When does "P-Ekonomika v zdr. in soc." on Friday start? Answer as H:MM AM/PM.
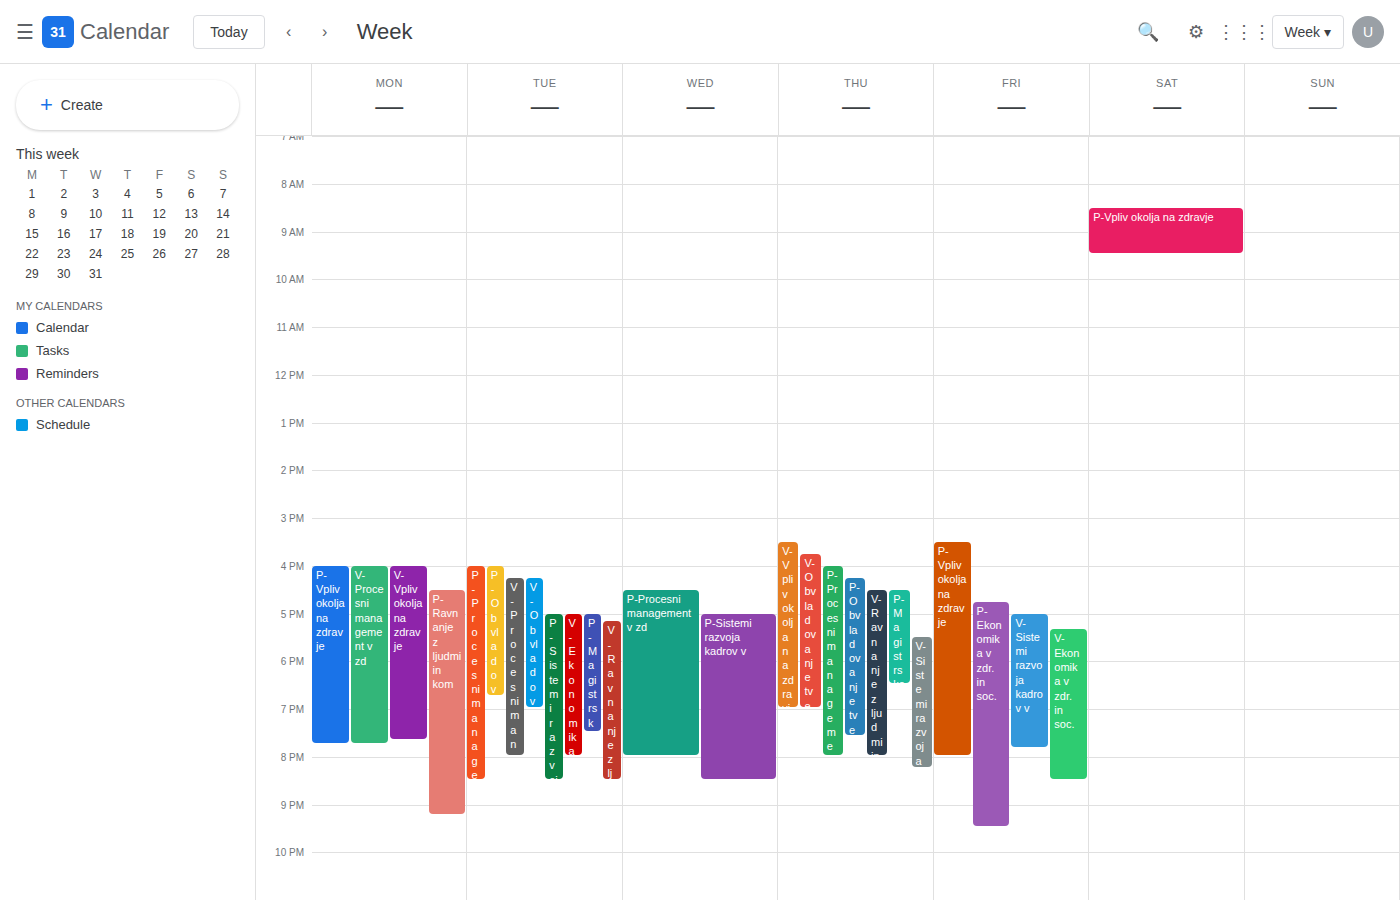
4:45 PM